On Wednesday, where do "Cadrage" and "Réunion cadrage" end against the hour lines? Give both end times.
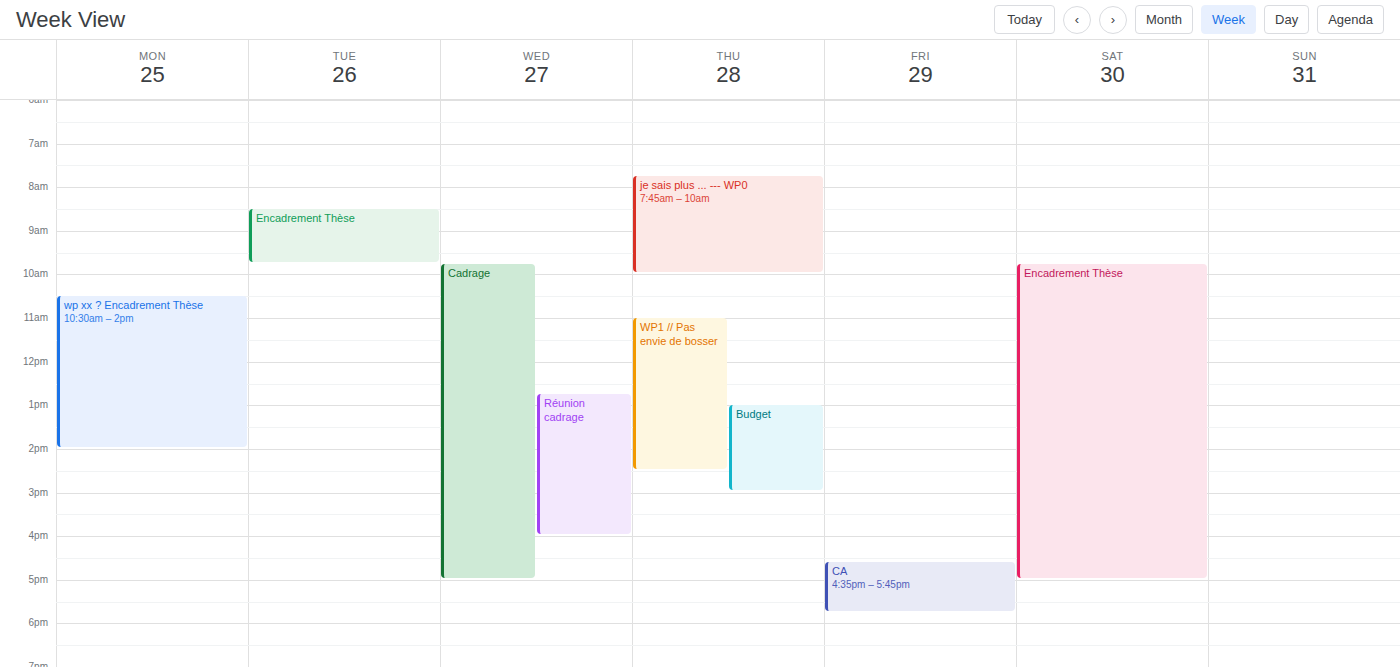
"Cadrage": 5:00 PM, exactly on the 5 PM line. "Réunion cadrage": 4:00 PM, exactly on the 4 PM line.